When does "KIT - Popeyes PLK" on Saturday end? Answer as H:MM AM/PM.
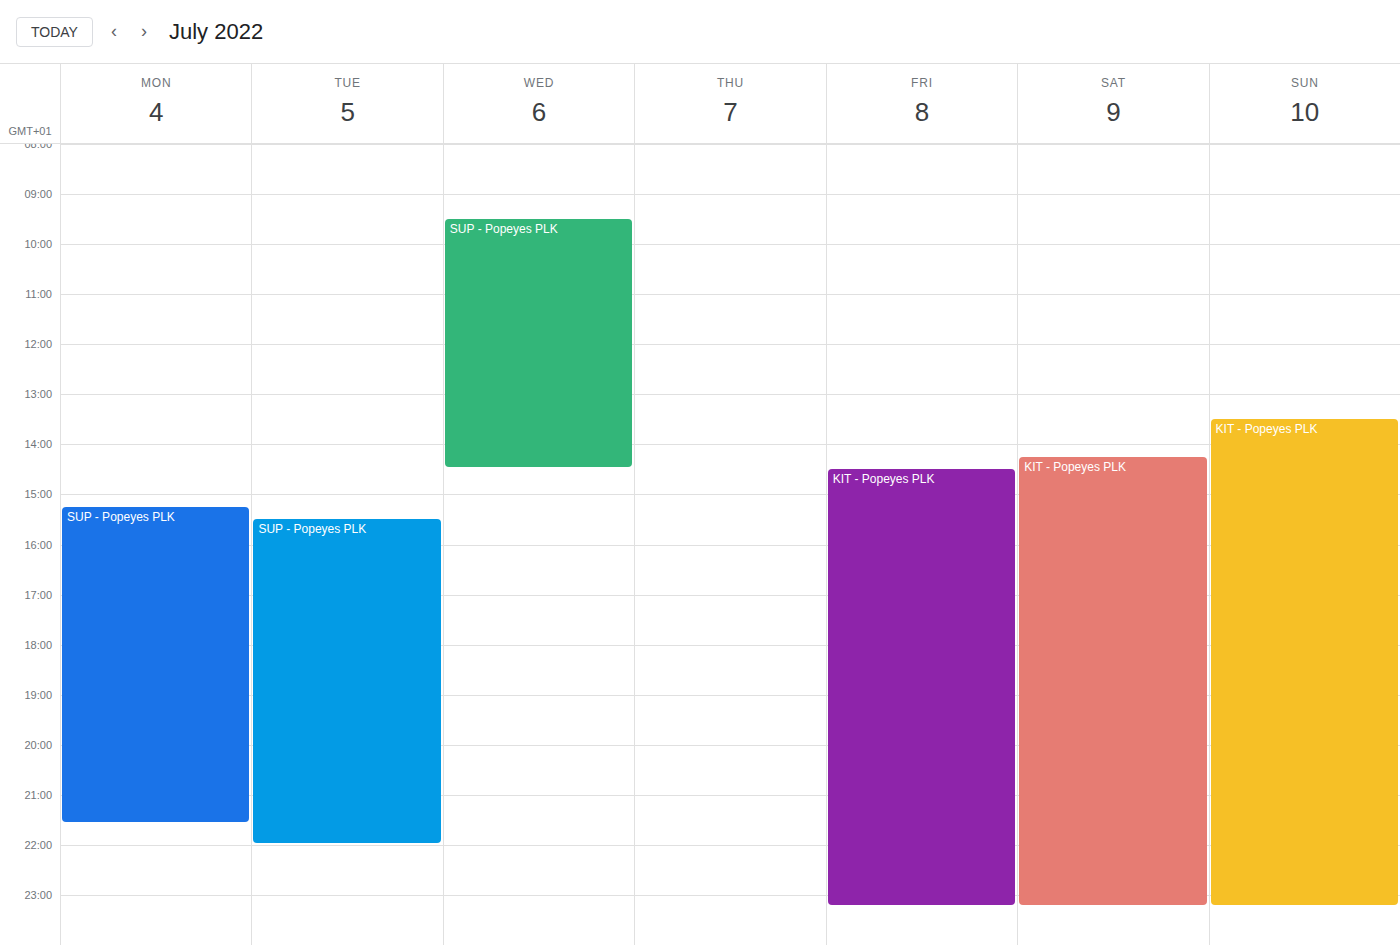
11:15 PM